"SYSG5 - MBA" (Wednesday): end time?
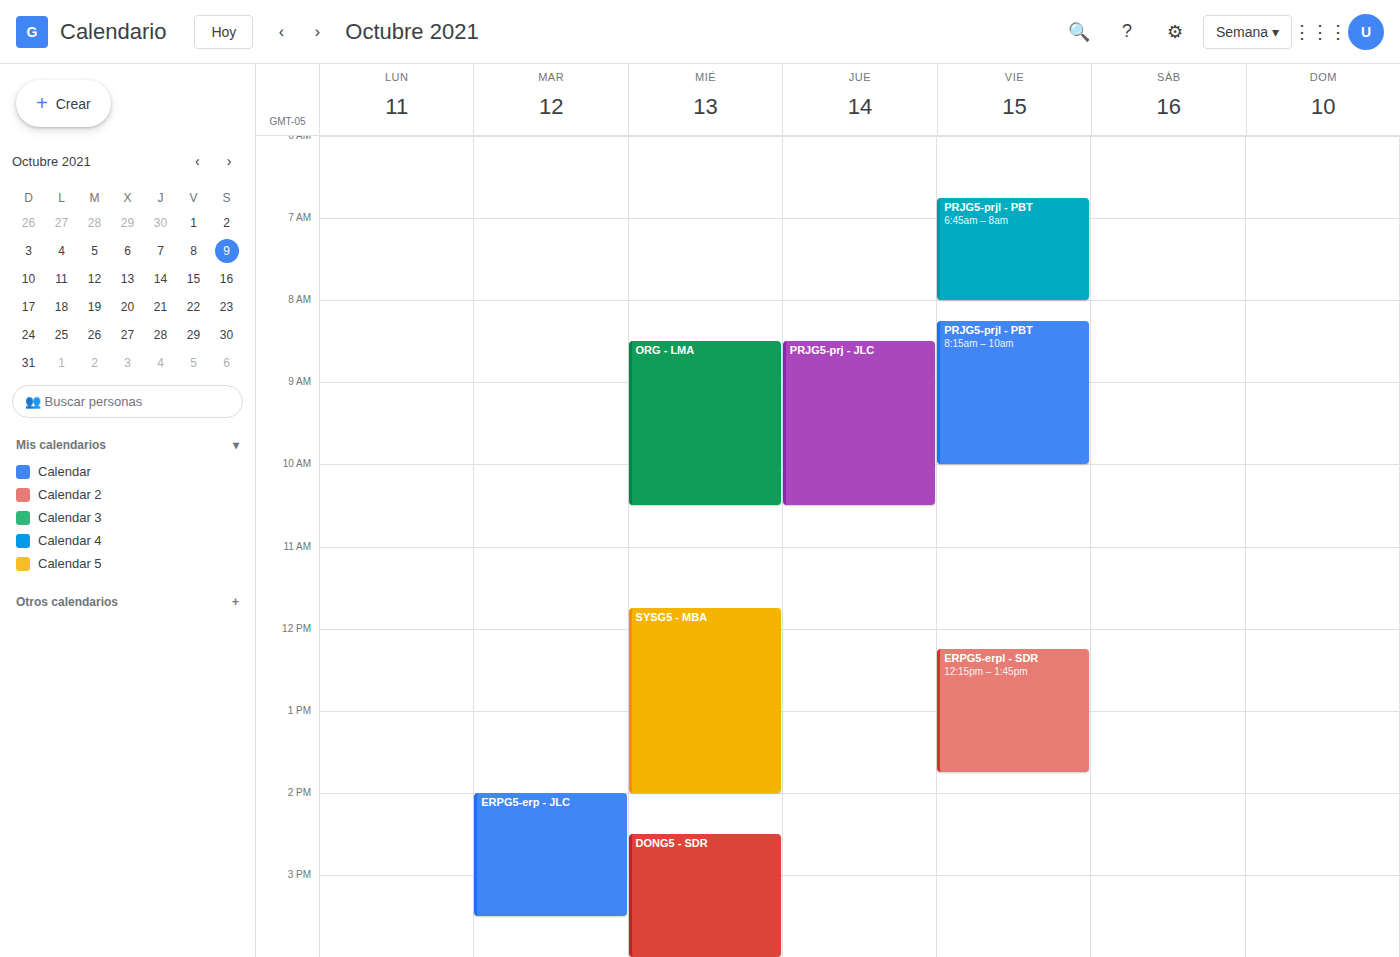
2:00 PM